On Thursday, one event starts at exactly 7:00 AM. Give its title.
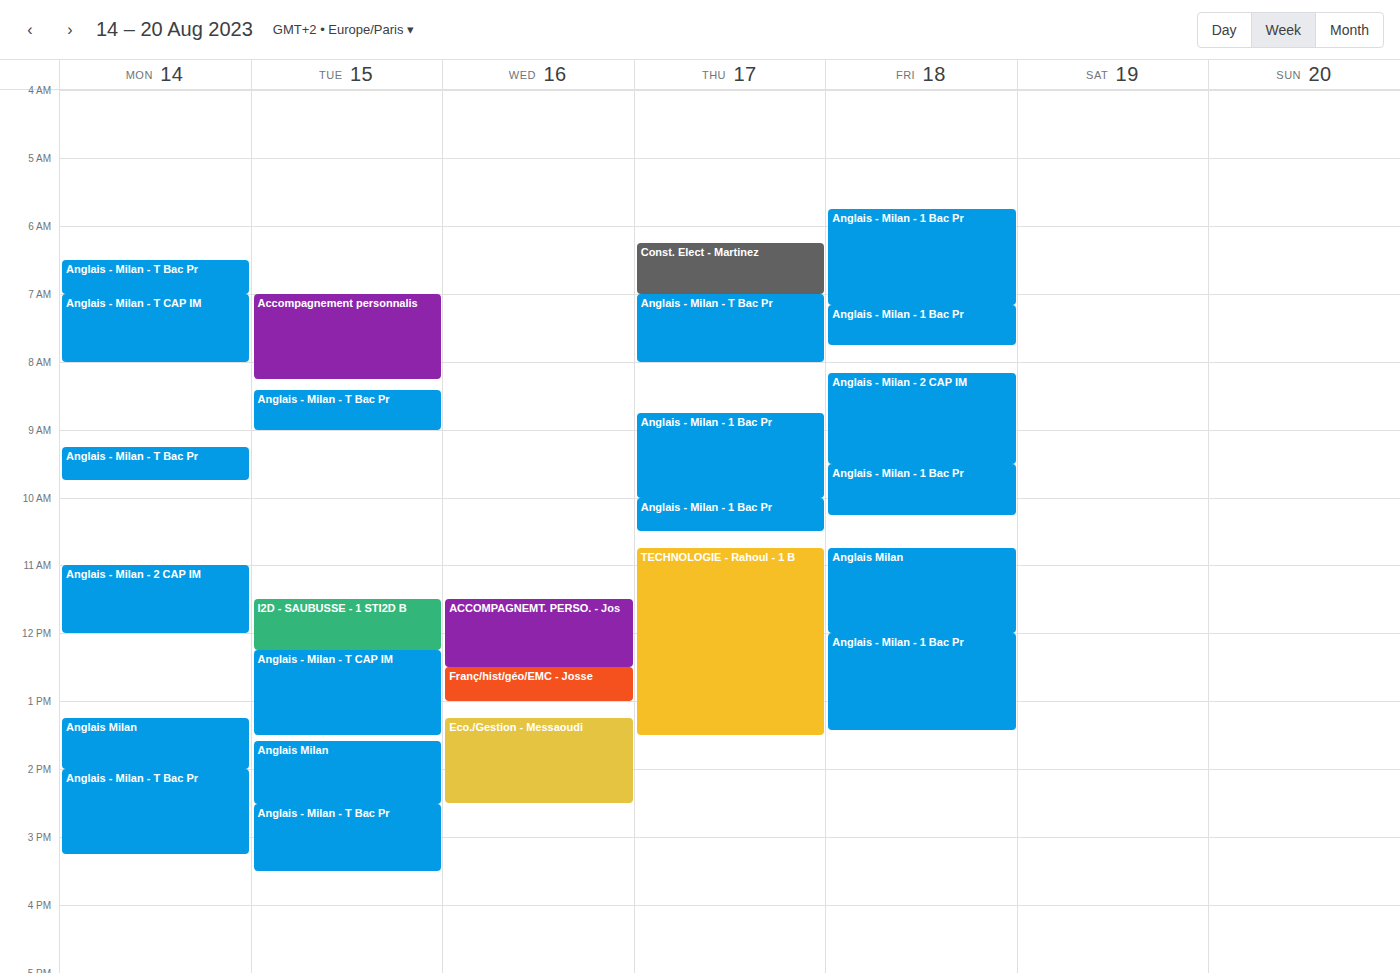
"Anglais - Milan - T Bac Pr"